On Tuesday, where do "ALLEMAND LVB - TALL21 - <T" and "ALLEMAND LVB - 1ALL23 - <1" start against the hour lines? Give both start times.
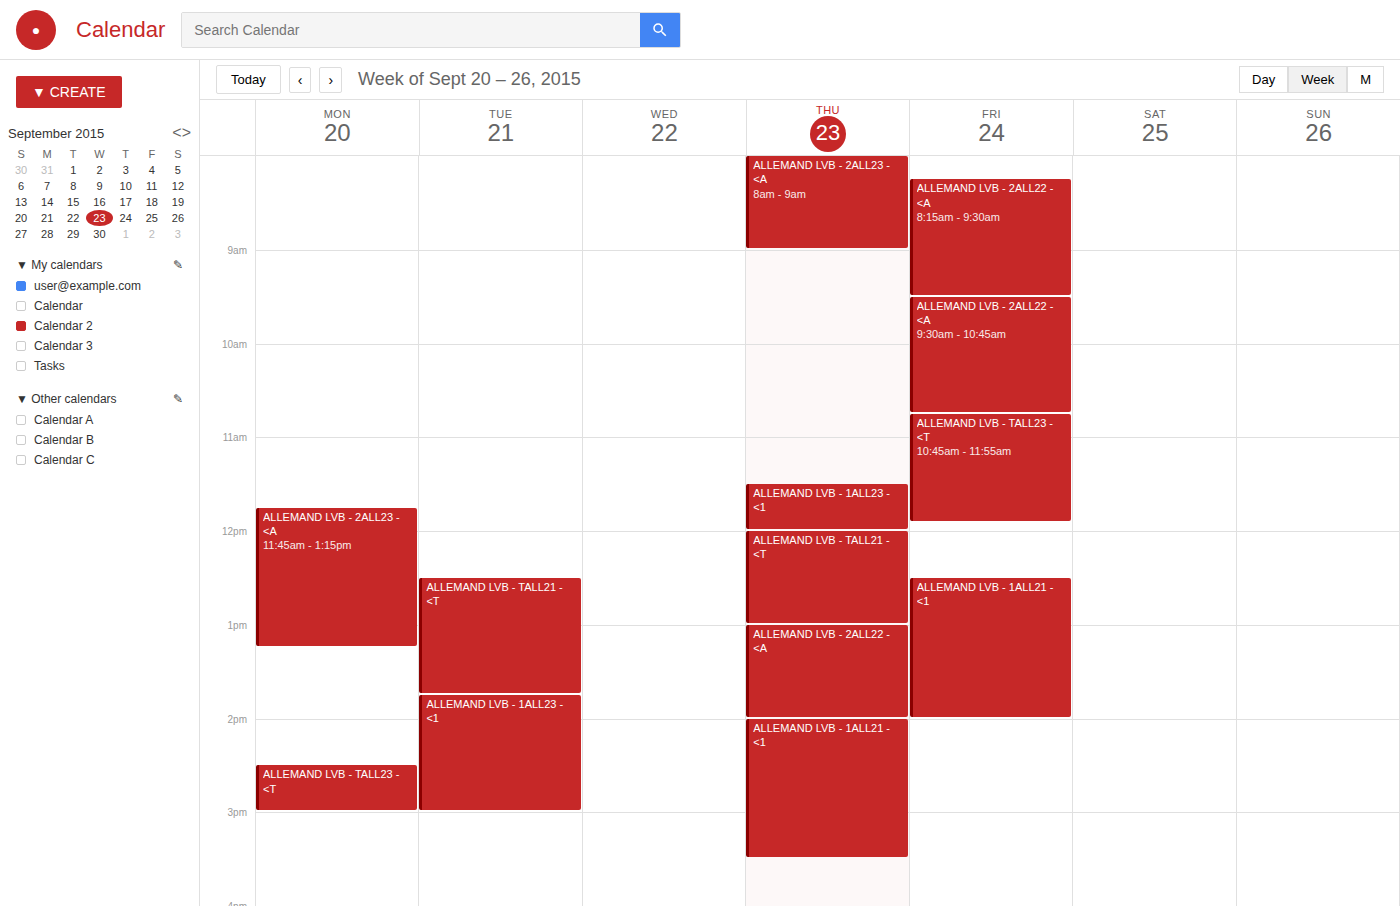
"ALLEMAND LVB - TALL21 - <T": 12:30 PM, halfway between the 12 PM and 1 PM lines. "ALLEMAND LVB - 1ALL23 - <1": 1:45 PM, neither: three quarters of the way from the 1 PM line to the 2 PM line.